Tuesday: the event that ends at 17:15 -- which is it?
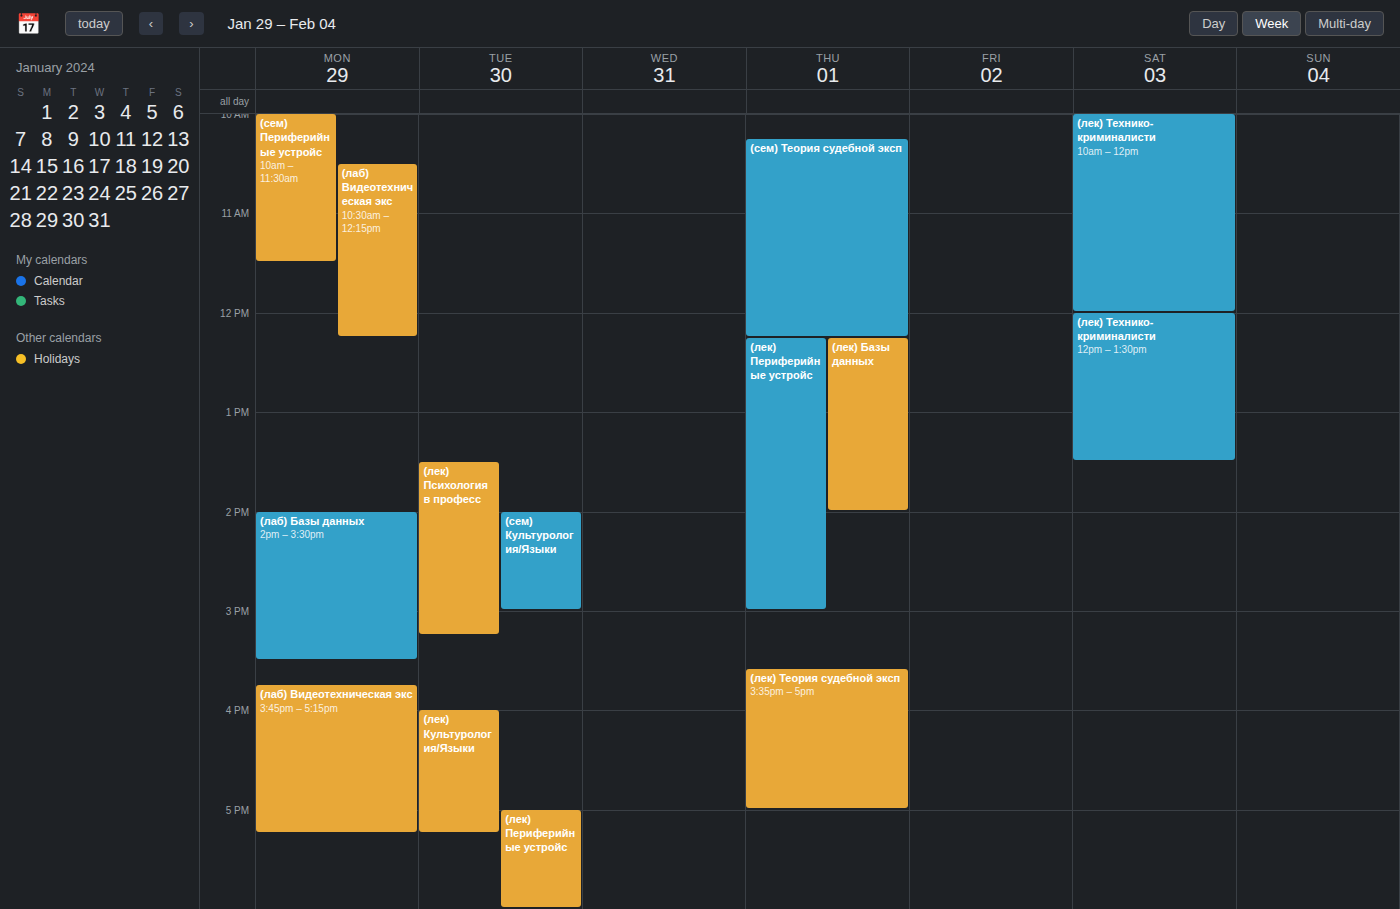
"(лек) Культурология/Языки"